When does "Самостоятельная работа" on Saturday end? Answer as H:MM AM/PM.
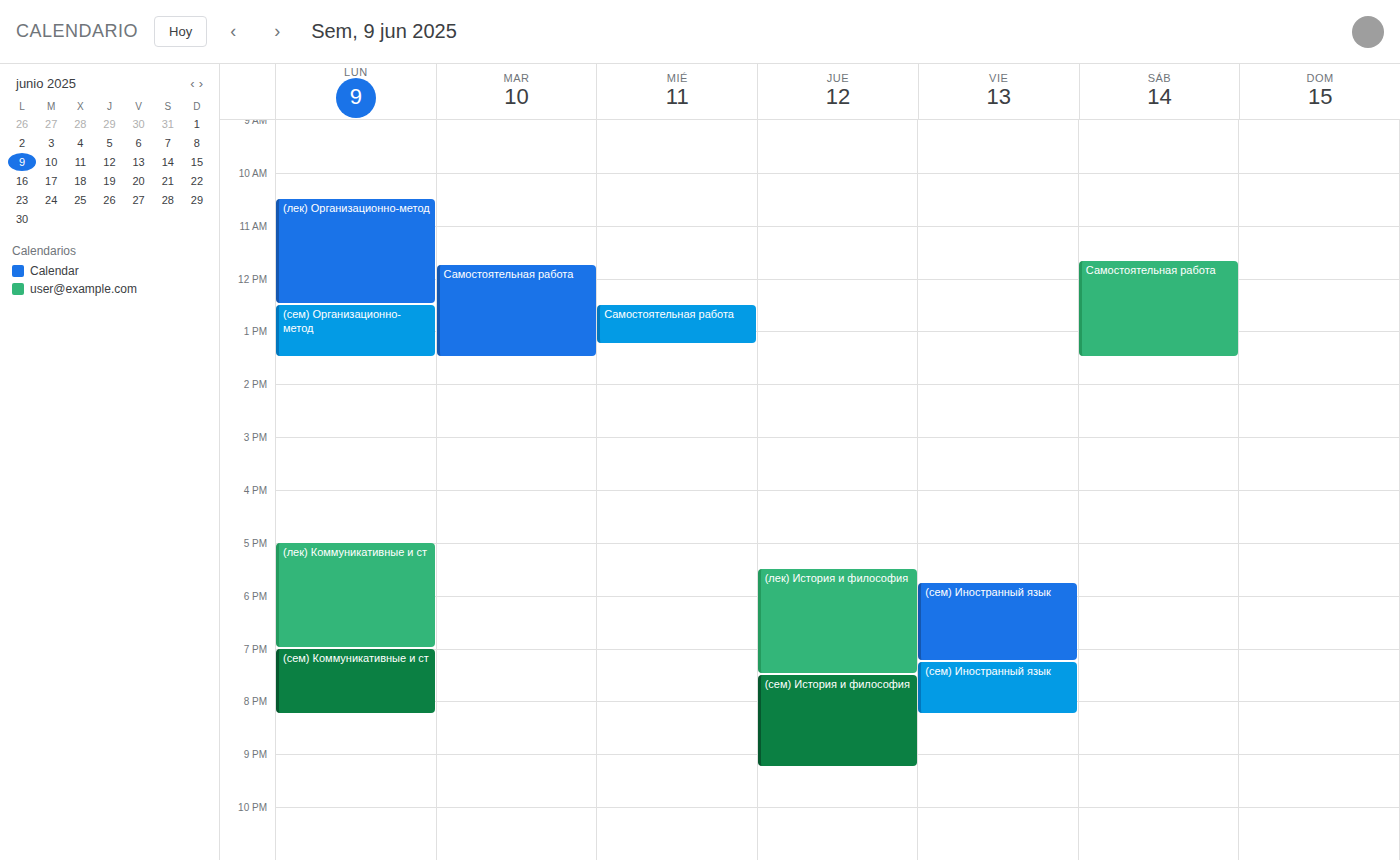
1:30 PM